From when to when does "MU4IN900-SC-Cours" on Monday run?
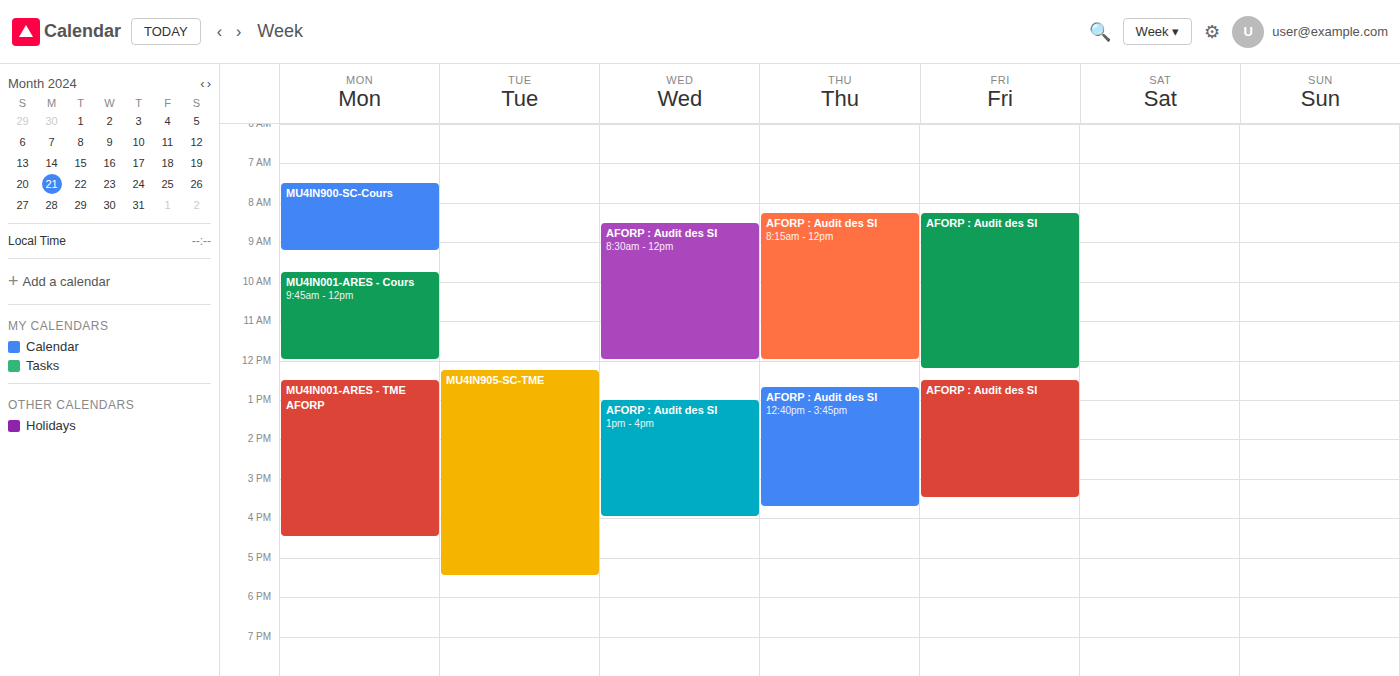
7:30 AM to 9:15 AM